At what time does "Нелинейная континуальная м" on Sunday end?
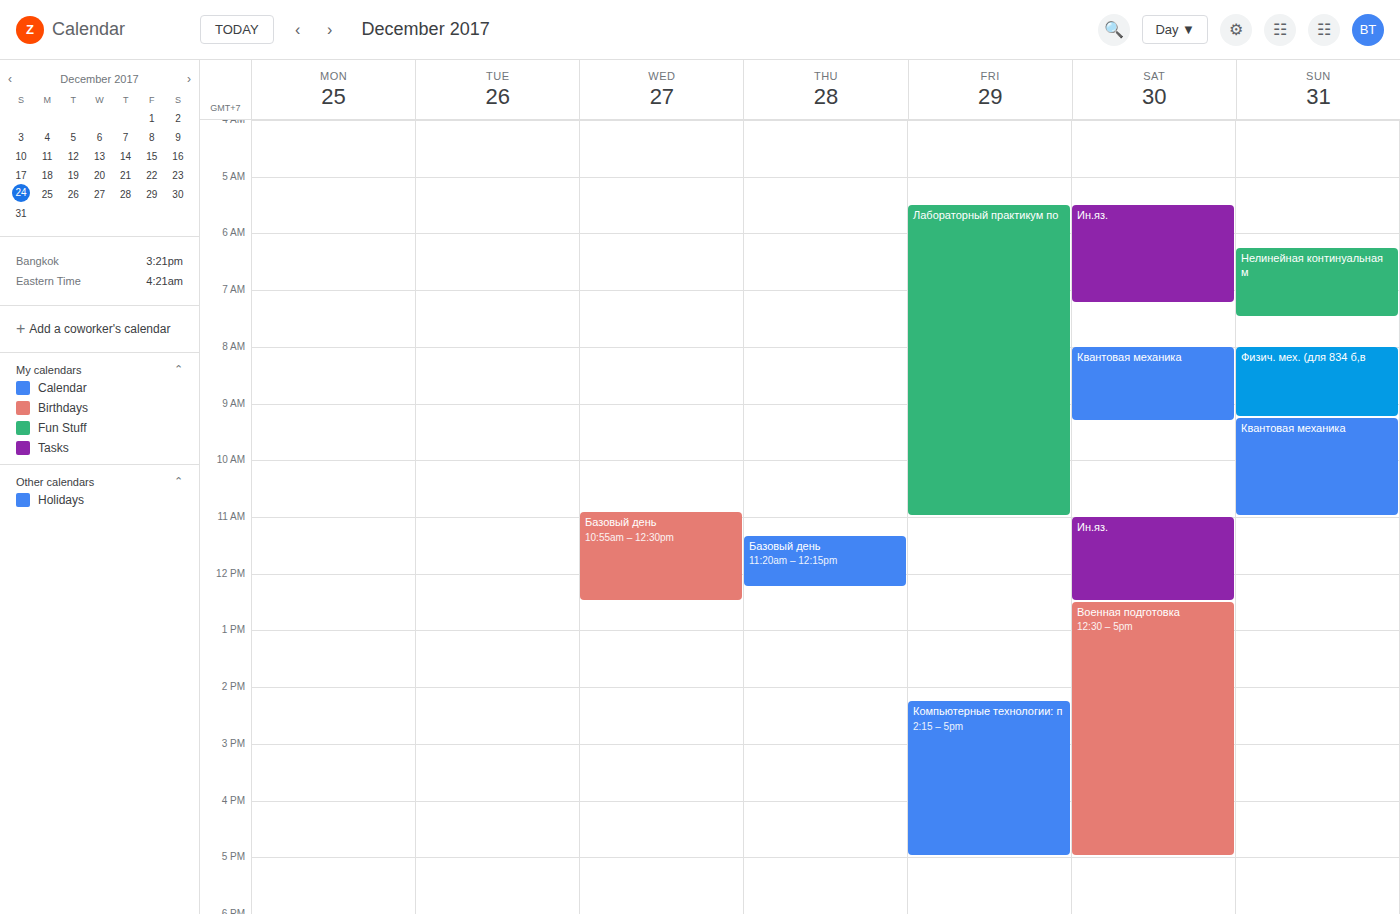
07:30